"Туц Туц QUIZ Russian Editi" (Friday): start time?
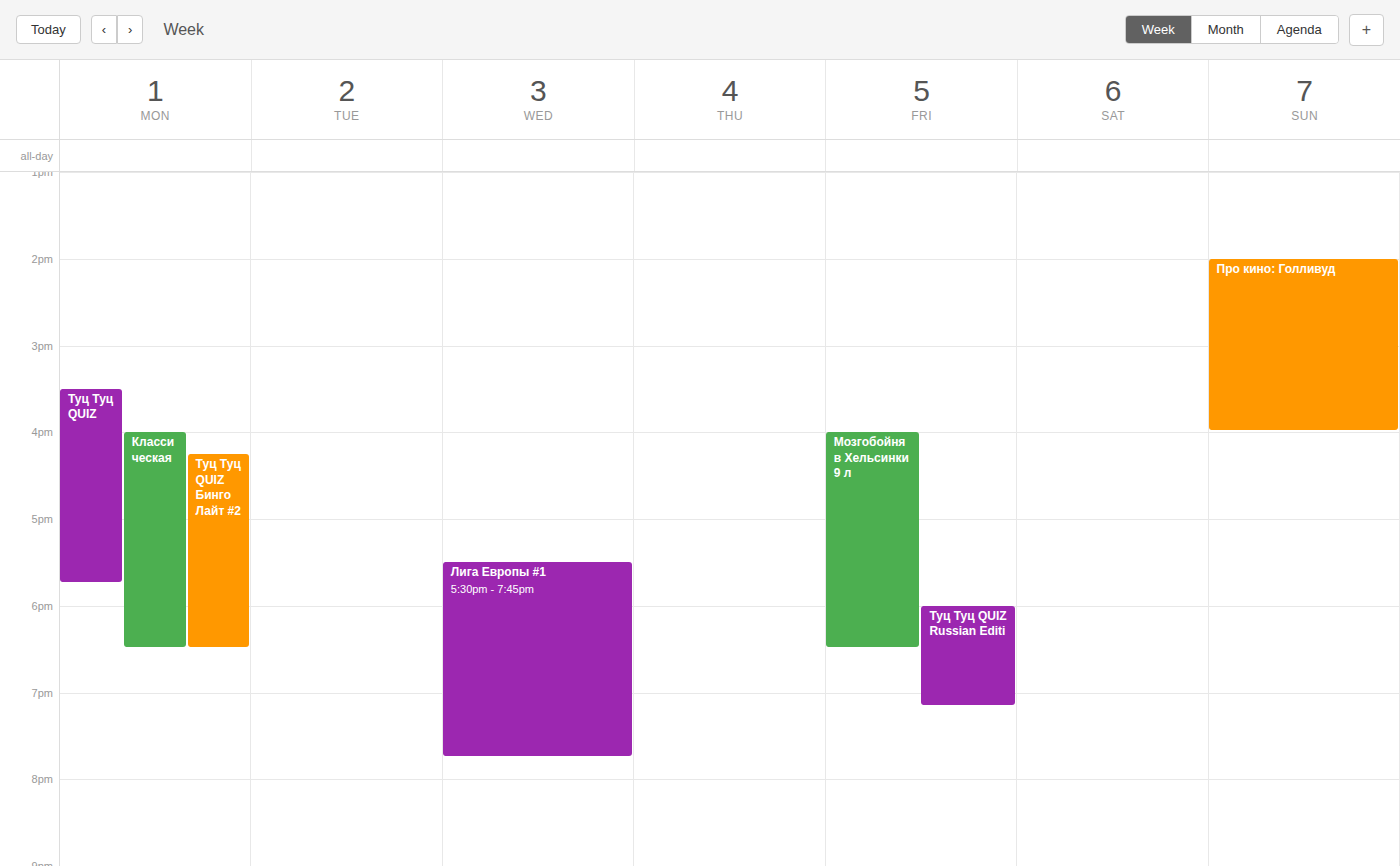
6:00 PM